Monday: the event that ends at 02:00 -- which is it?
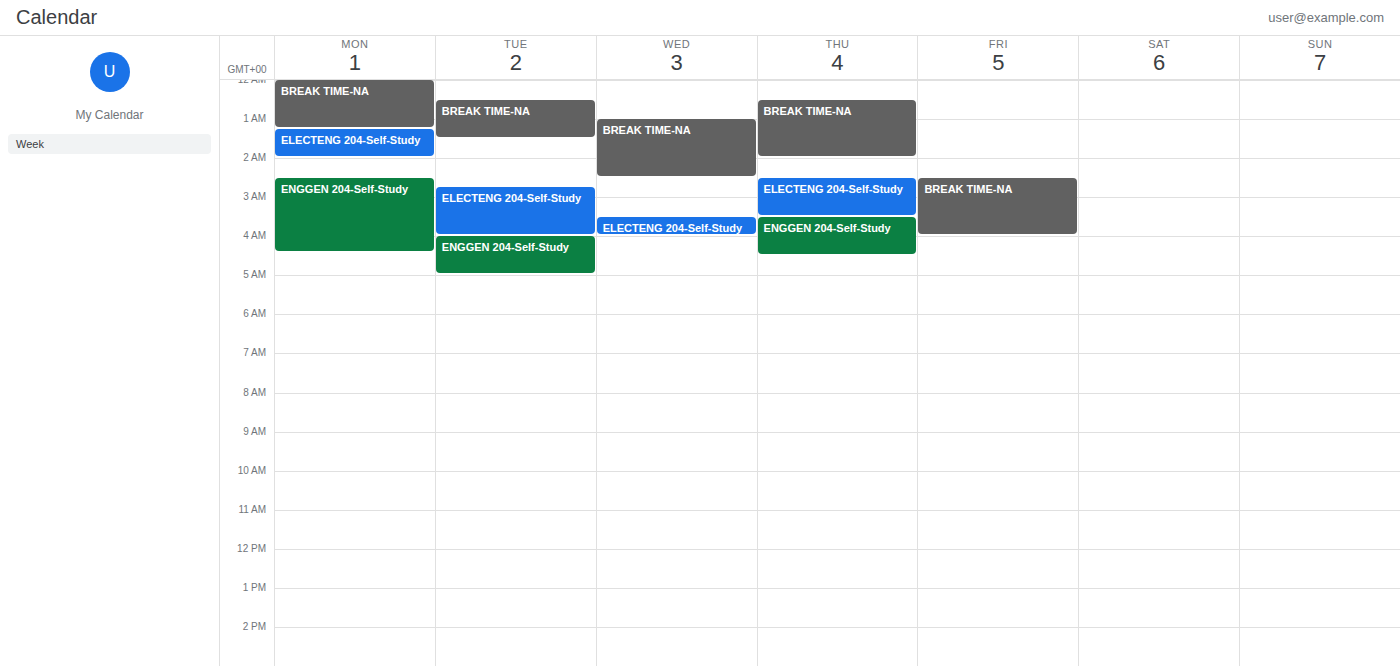
"ELECTENG 204-Self-Study"